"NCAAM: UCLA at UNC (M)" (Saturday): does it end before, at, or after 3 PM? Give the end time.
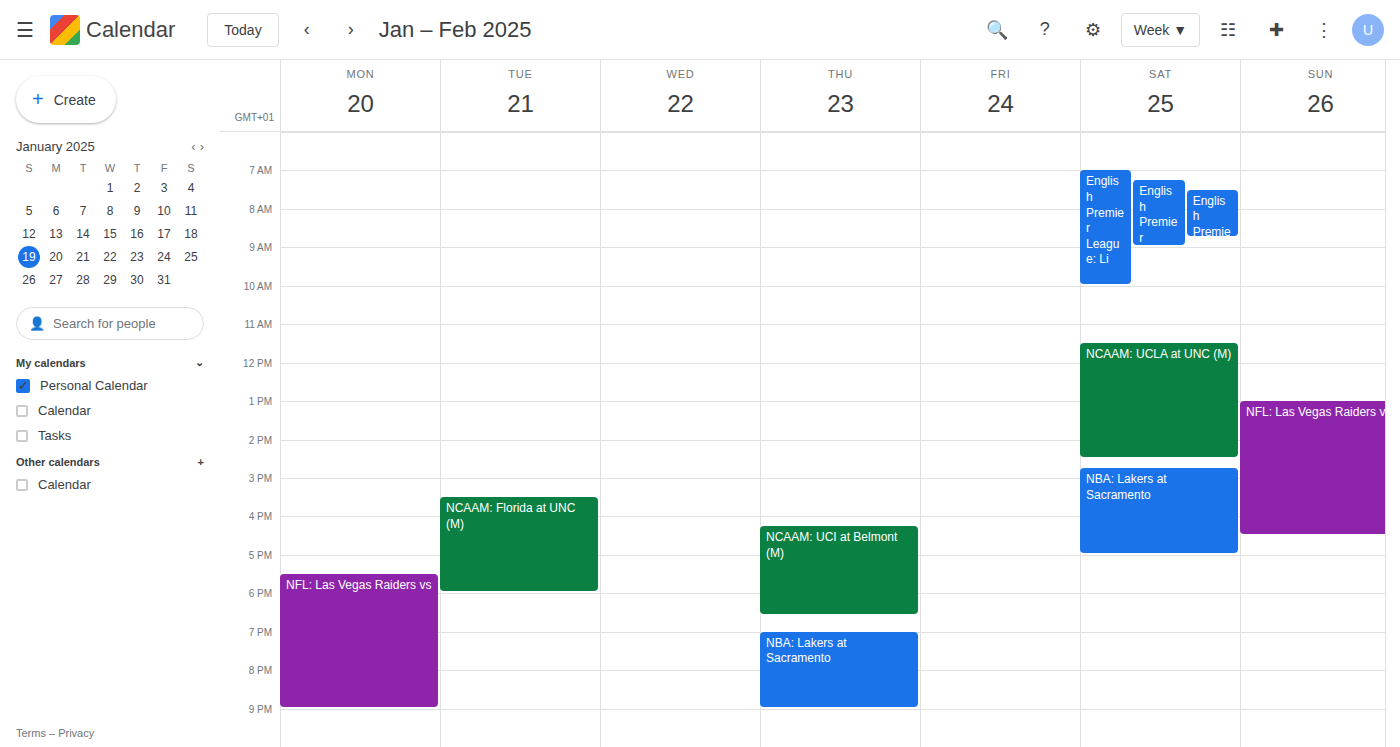
2:30 PM -- before 3 PM, 30 minutes above the 3 PM line.